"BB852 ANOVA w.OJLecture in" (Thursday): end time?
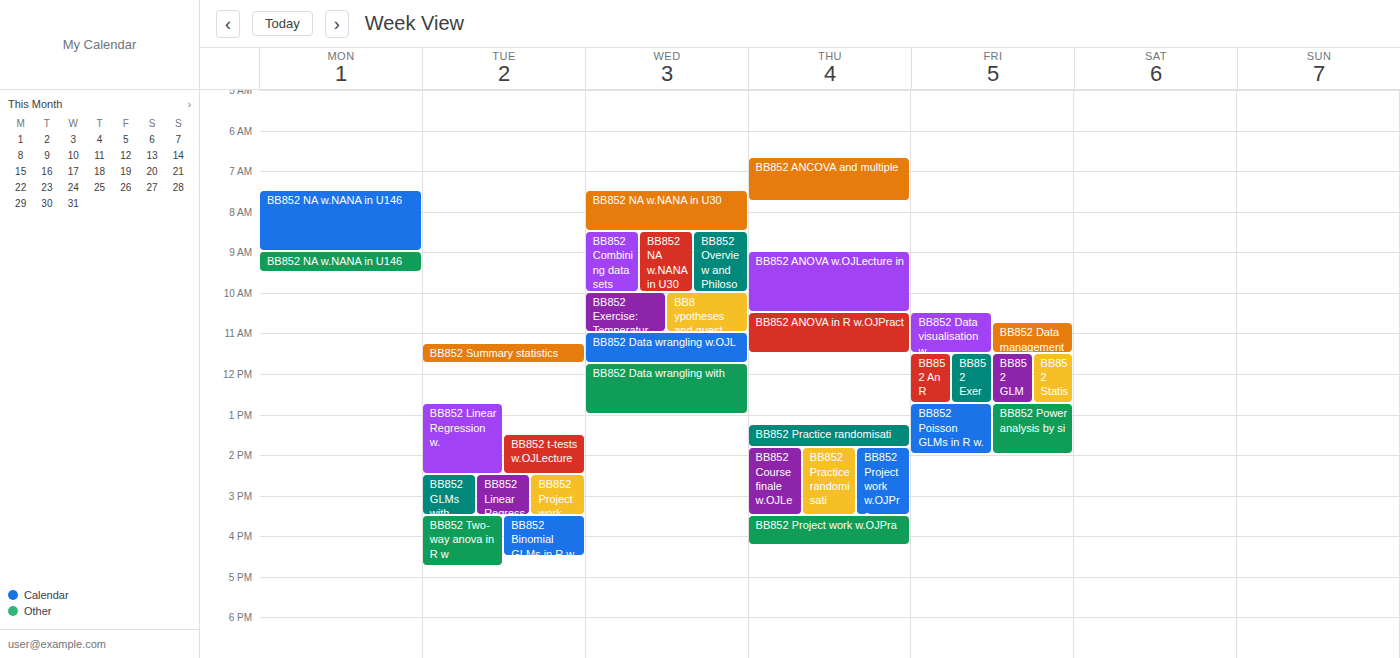
10:30 AM